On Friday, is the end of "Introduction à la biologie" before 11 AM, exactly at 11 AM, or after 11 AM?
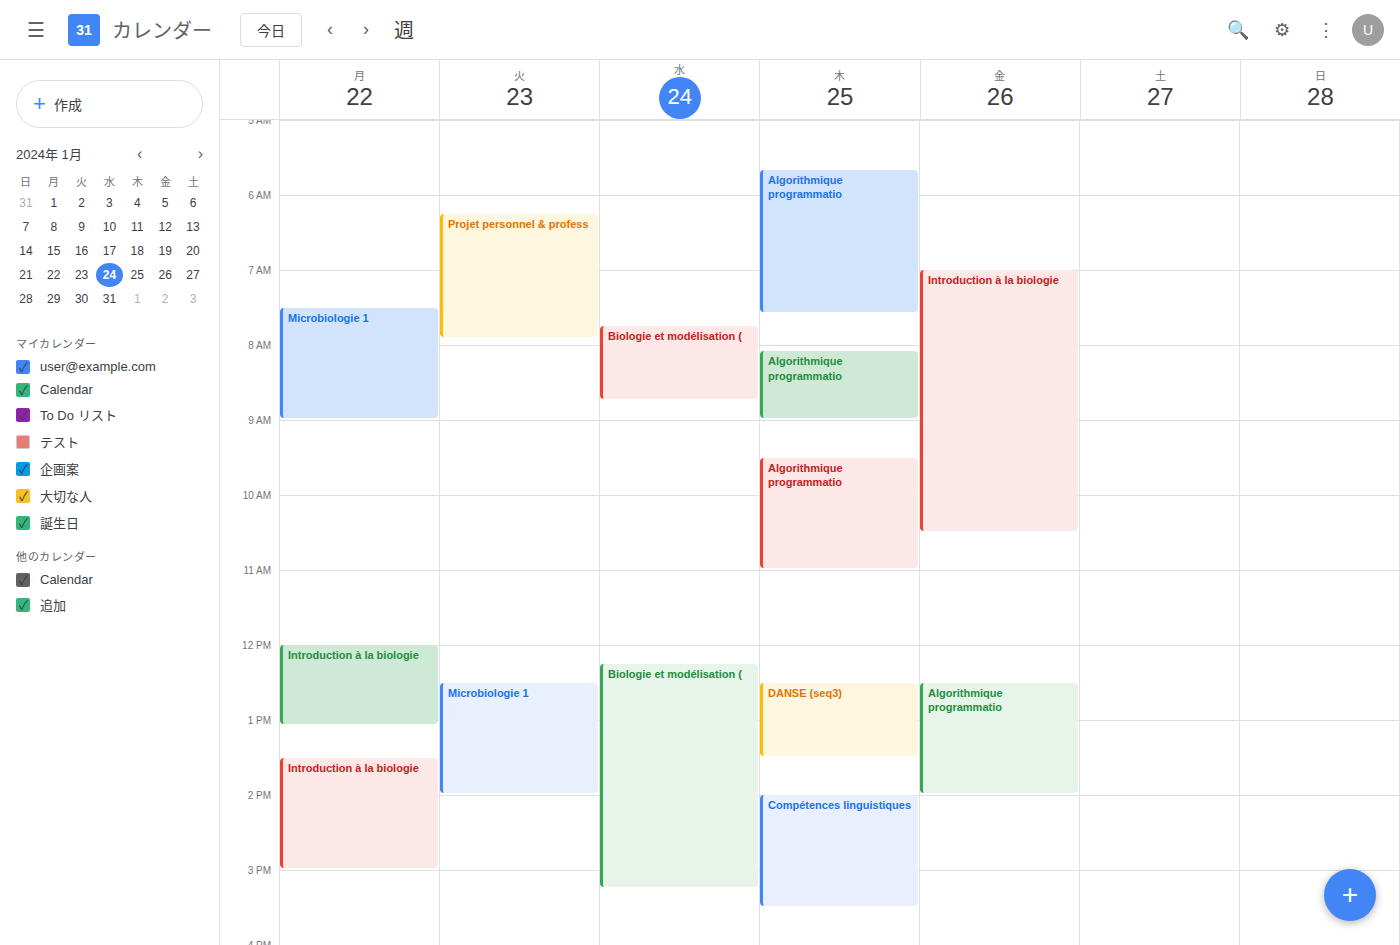
10:30 AM -- before 11 AM, 30 minutes above the 11 AM line.